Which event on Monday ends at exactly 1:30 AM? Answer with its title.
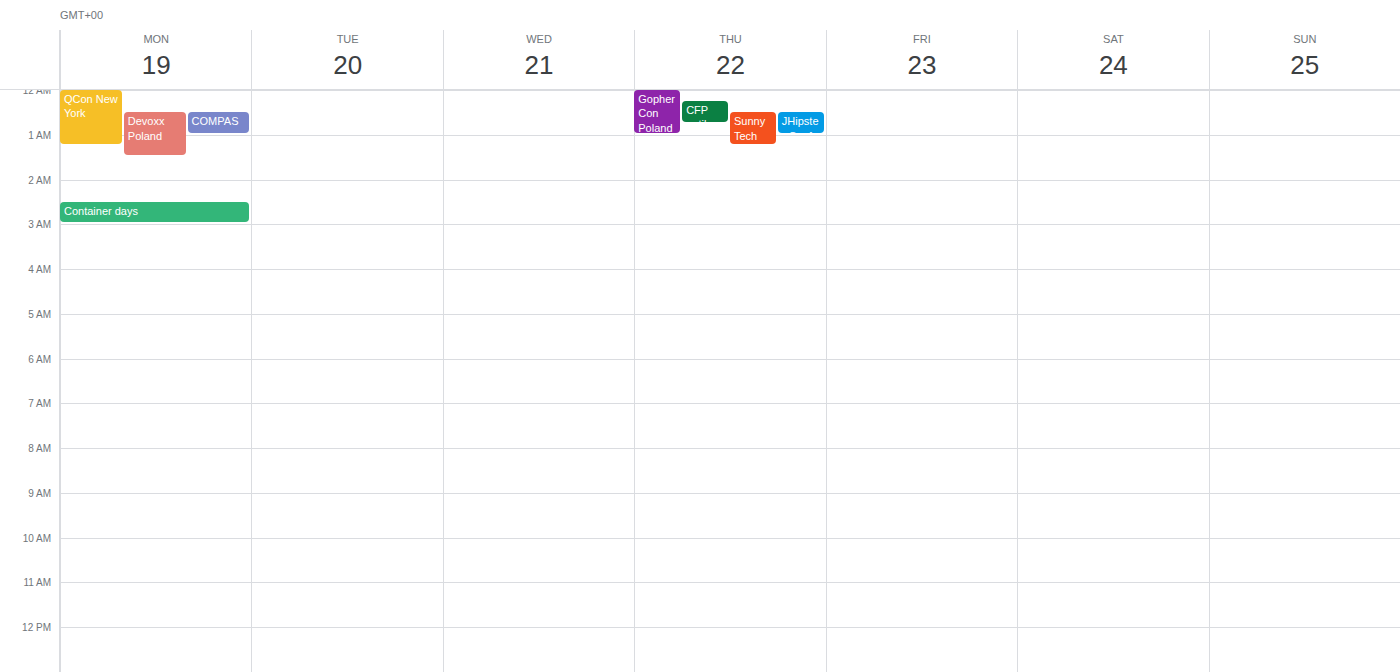
"Devoxx Poland"